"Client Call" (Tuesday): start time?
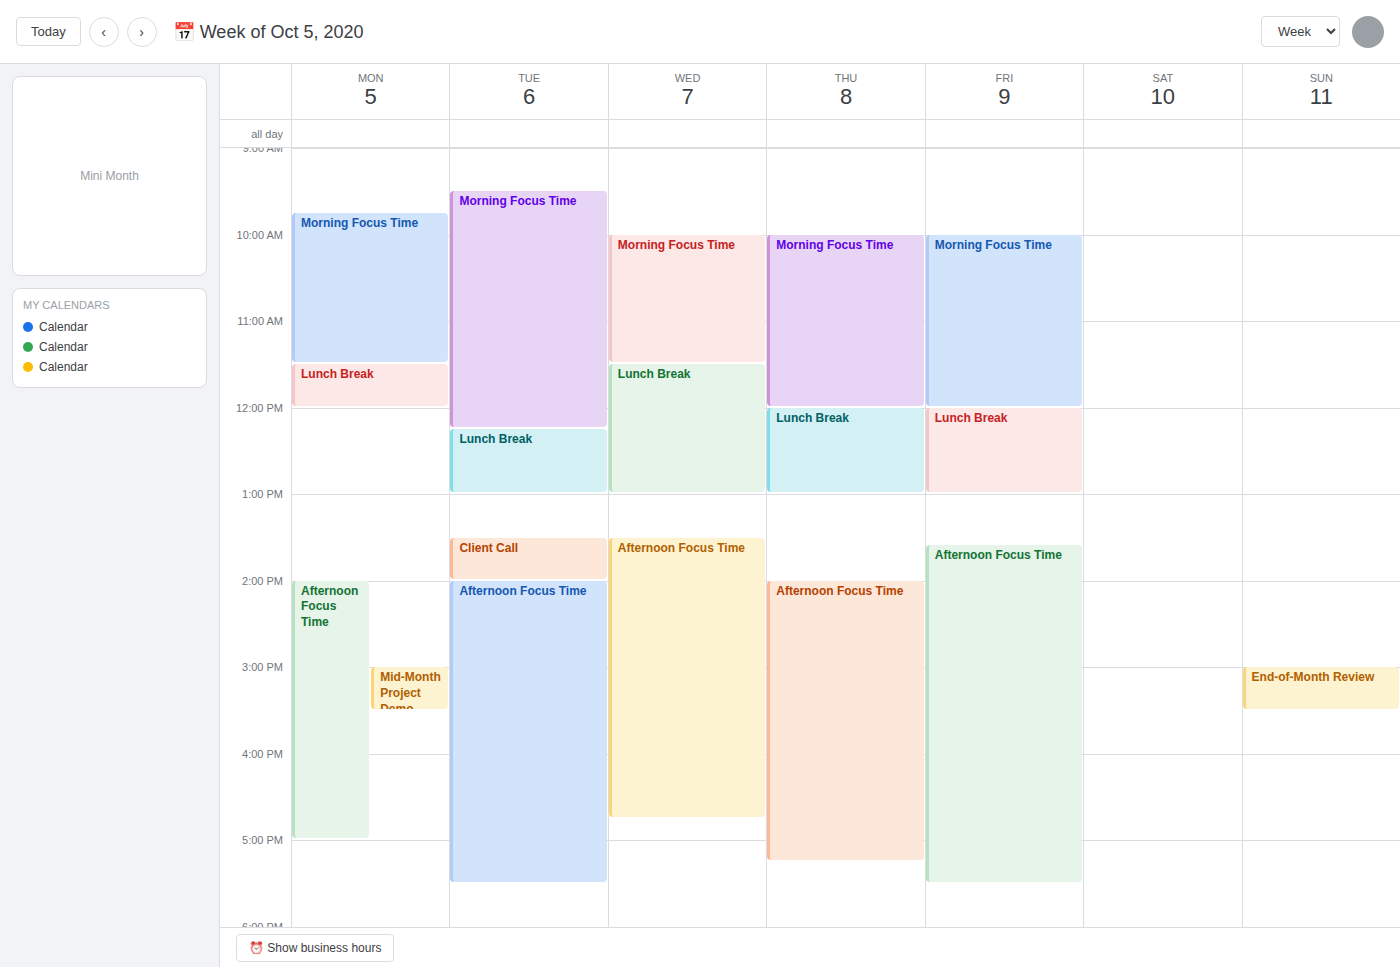
1:30 PM